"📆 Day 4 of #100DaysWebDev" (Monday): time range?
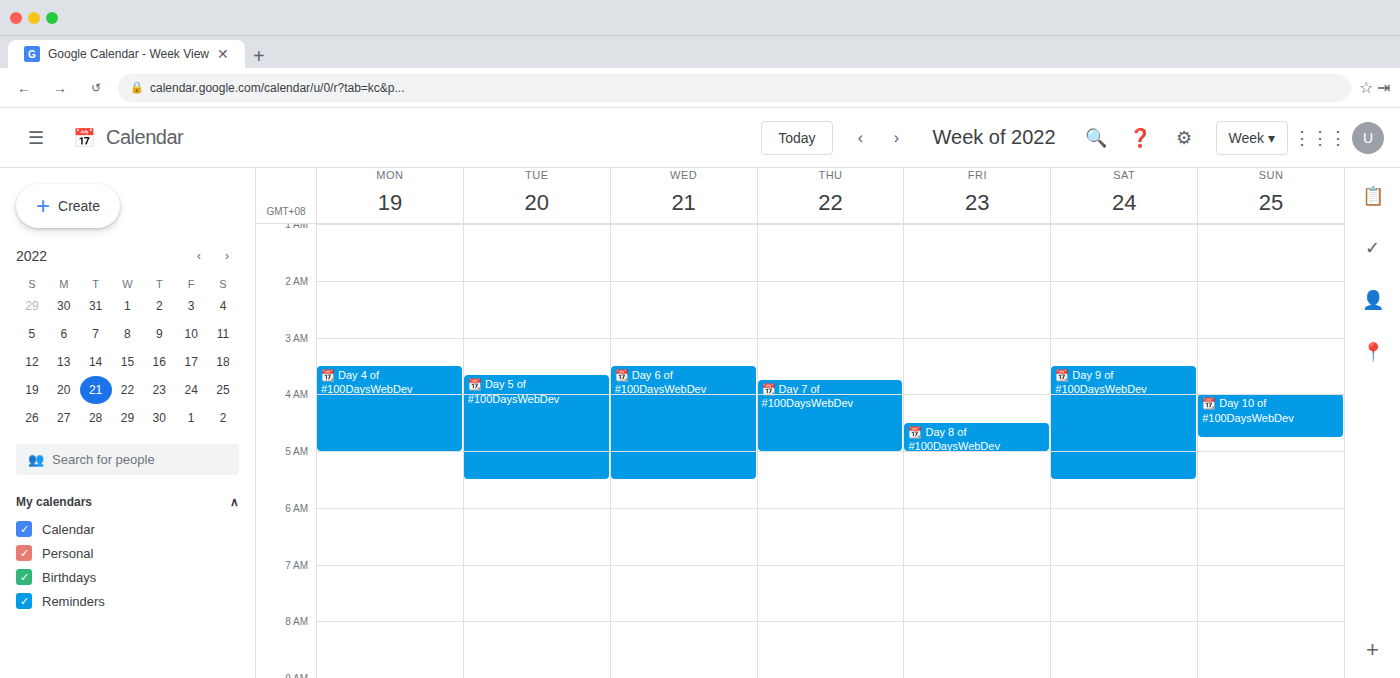
03:30 to 05:00